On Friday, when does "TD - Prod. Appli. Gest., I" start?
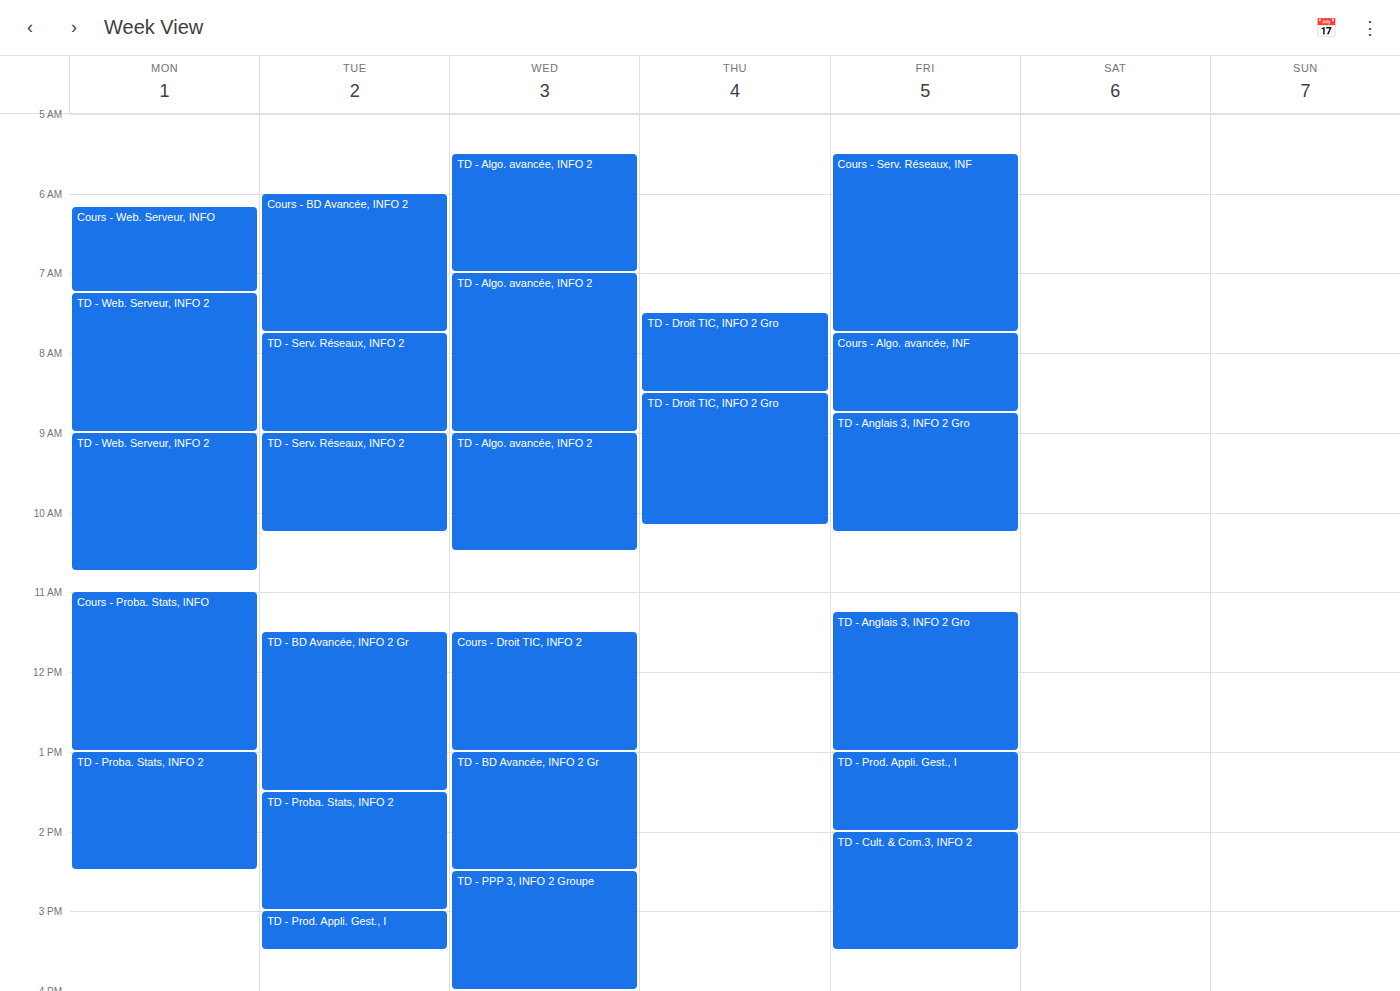
1:00 PM